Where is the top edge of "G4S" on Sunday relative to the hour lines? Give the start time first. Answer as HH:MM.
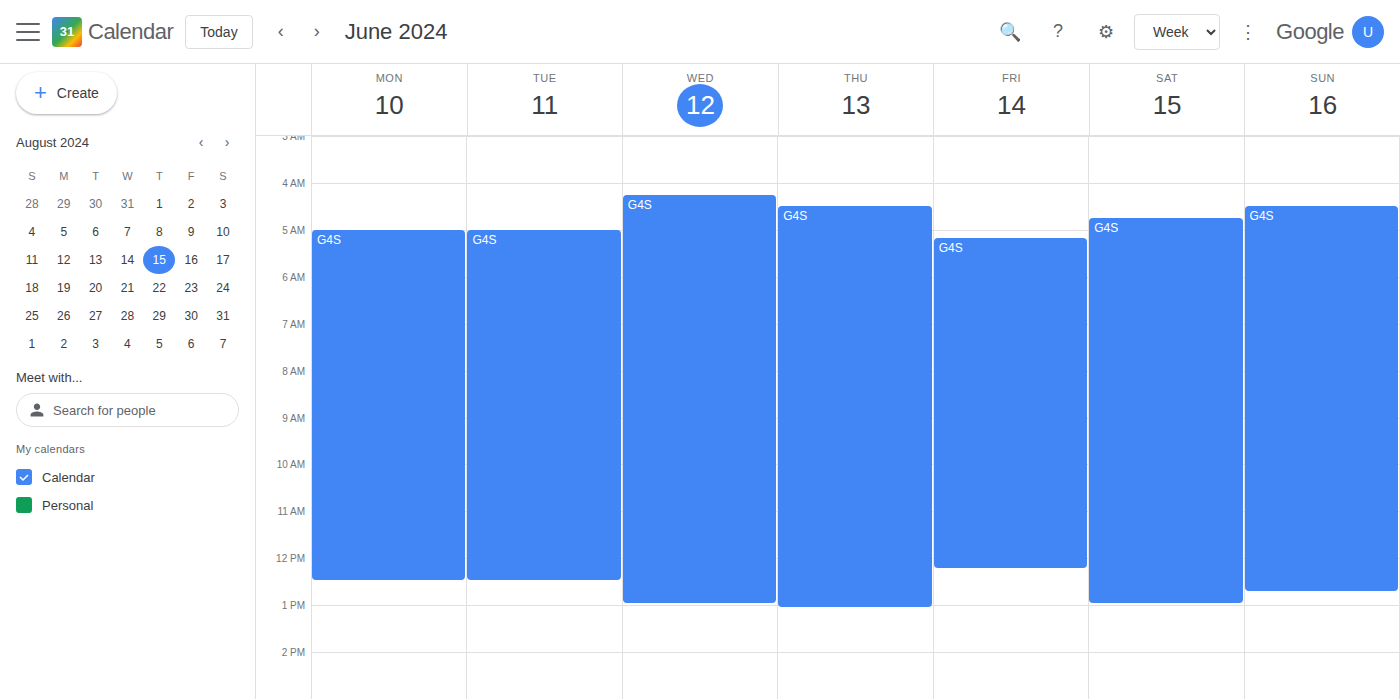
04:30 -- halfway between the 04:00 and 05:00 lines.